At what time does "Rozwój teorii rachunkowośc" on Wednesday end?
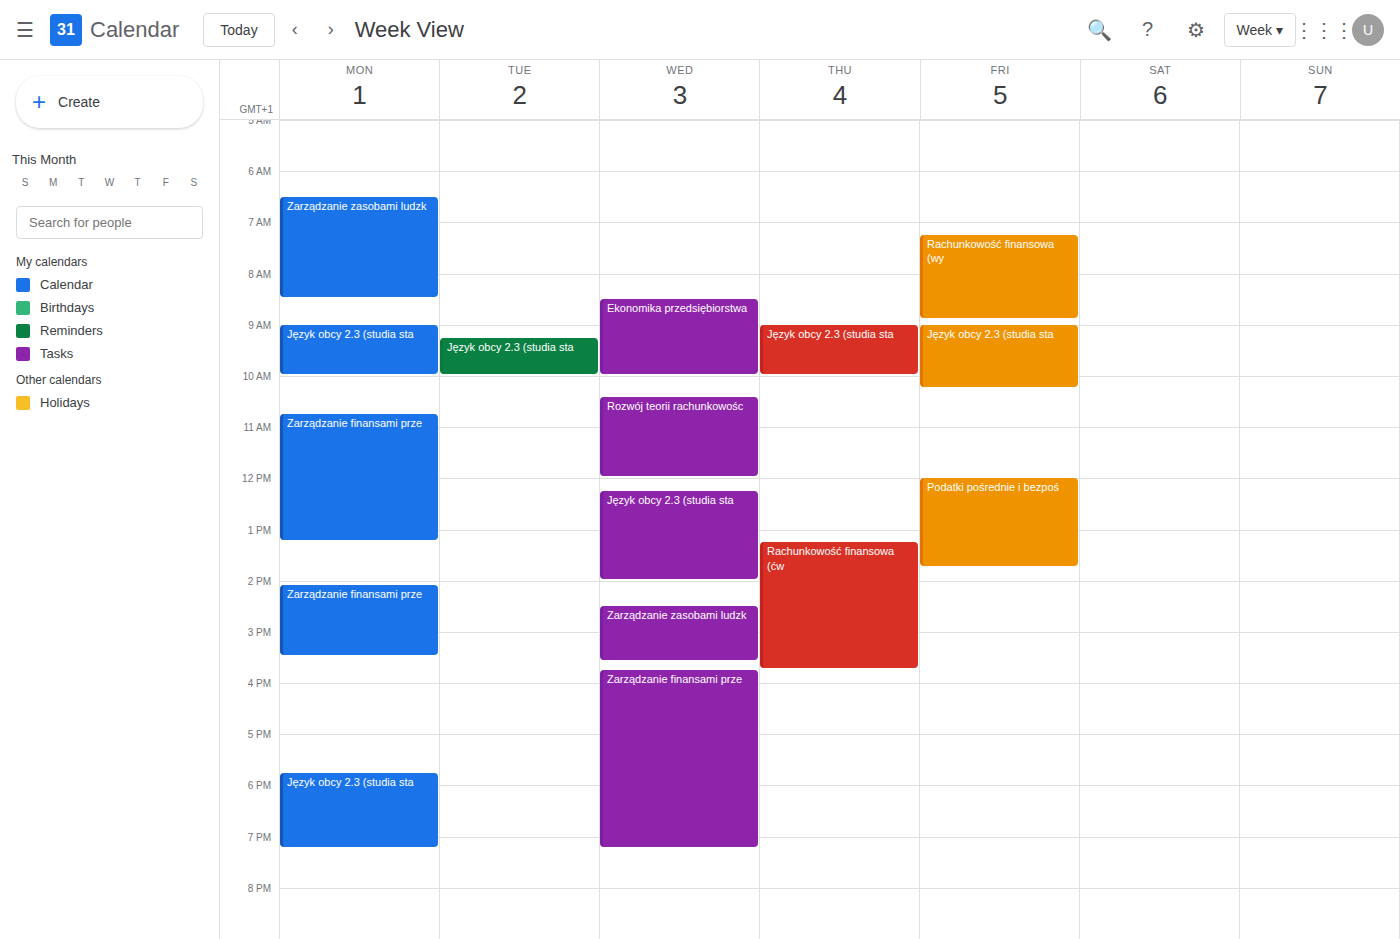
12:00 PM